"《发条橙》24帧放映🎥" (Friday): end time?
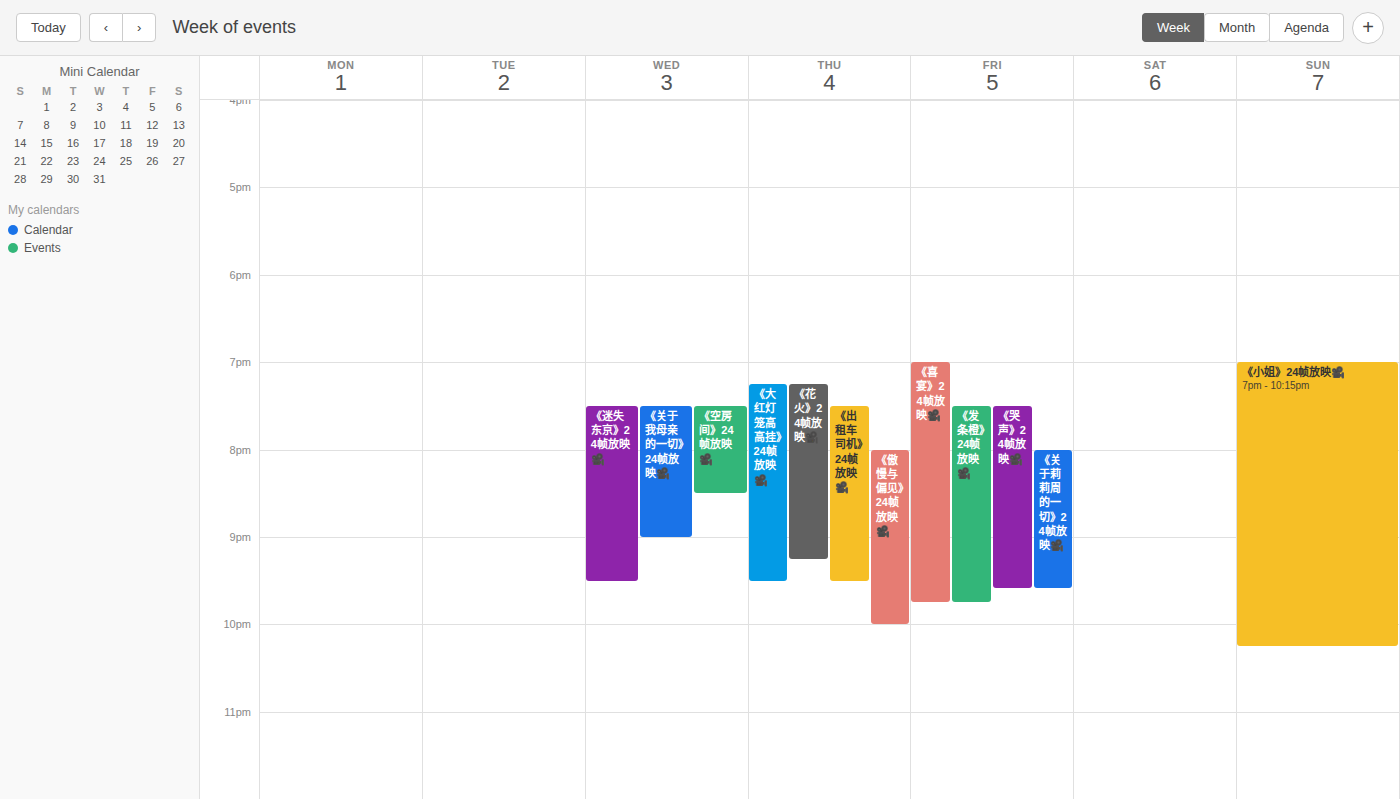
9:45 PM